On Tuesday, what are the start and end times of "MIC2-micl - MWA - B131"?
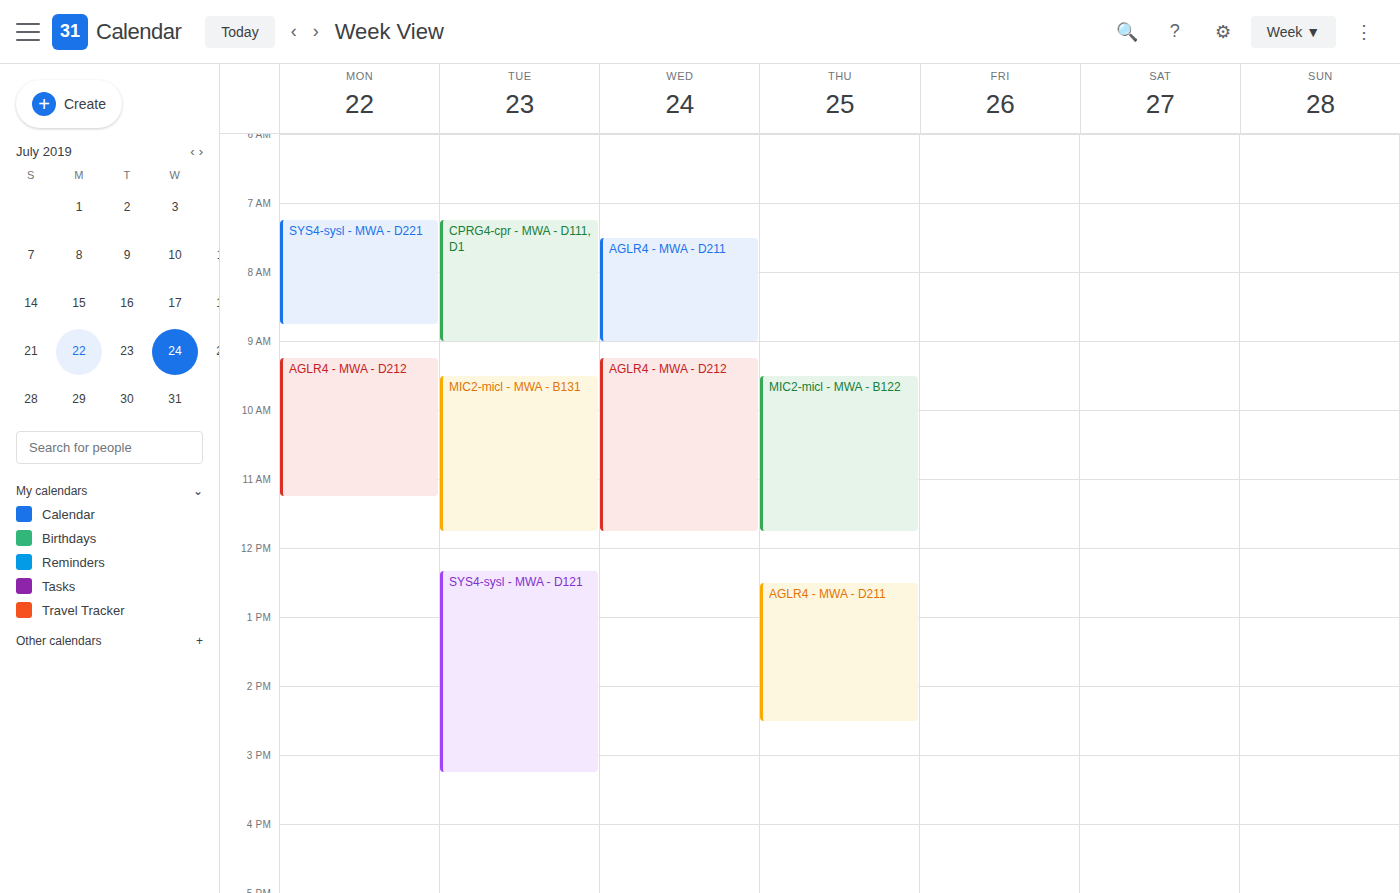
9:30 AM to 11:45 AM